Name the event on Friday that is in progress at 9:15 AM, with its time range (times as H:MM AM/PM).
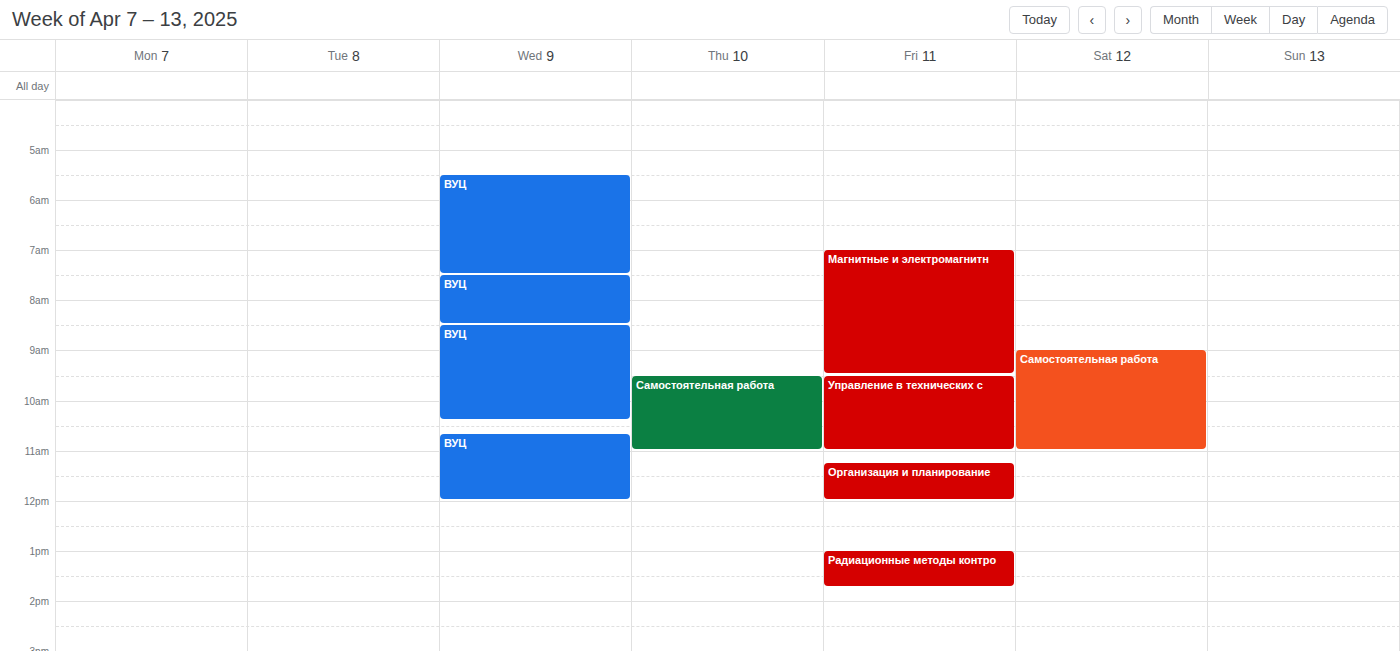
"Магнитные и электромагнитн", 7:00 AM to 9:30 AM